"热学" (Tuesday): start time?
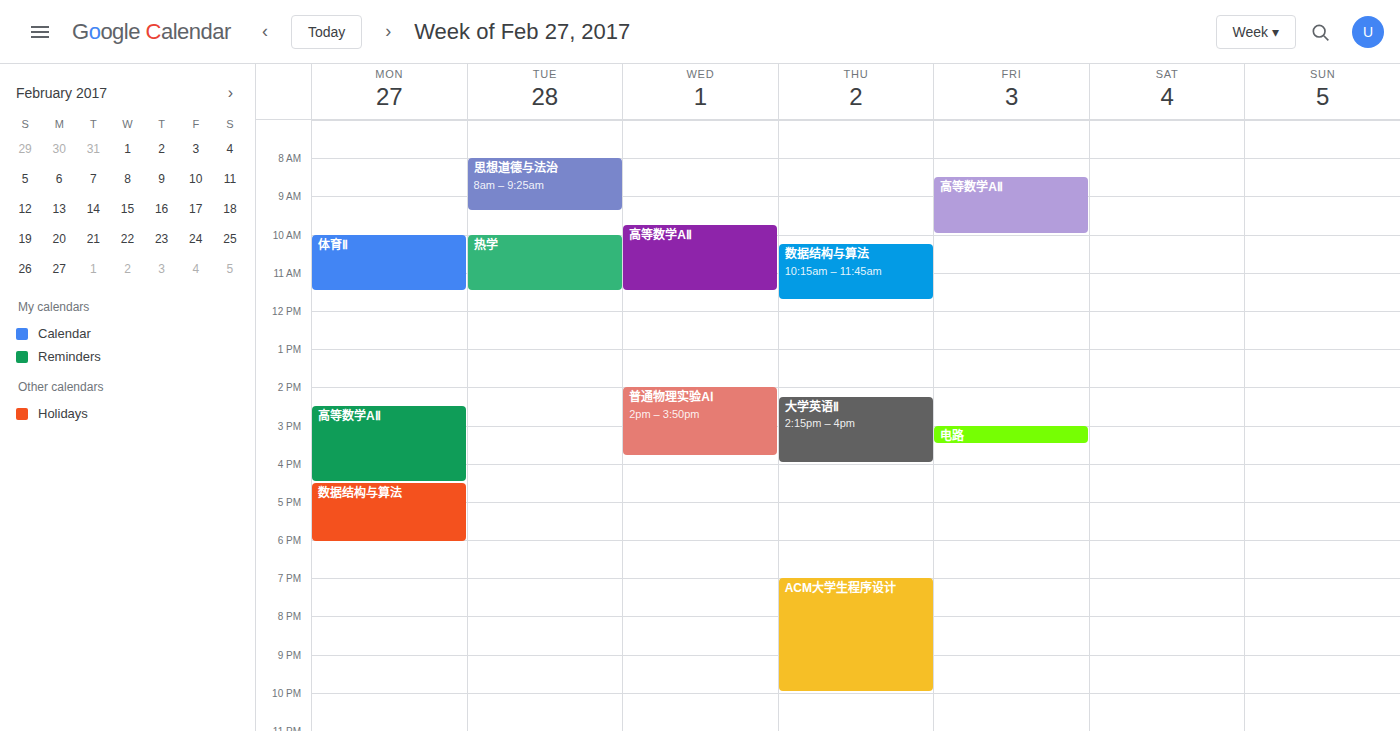
10:00 AM